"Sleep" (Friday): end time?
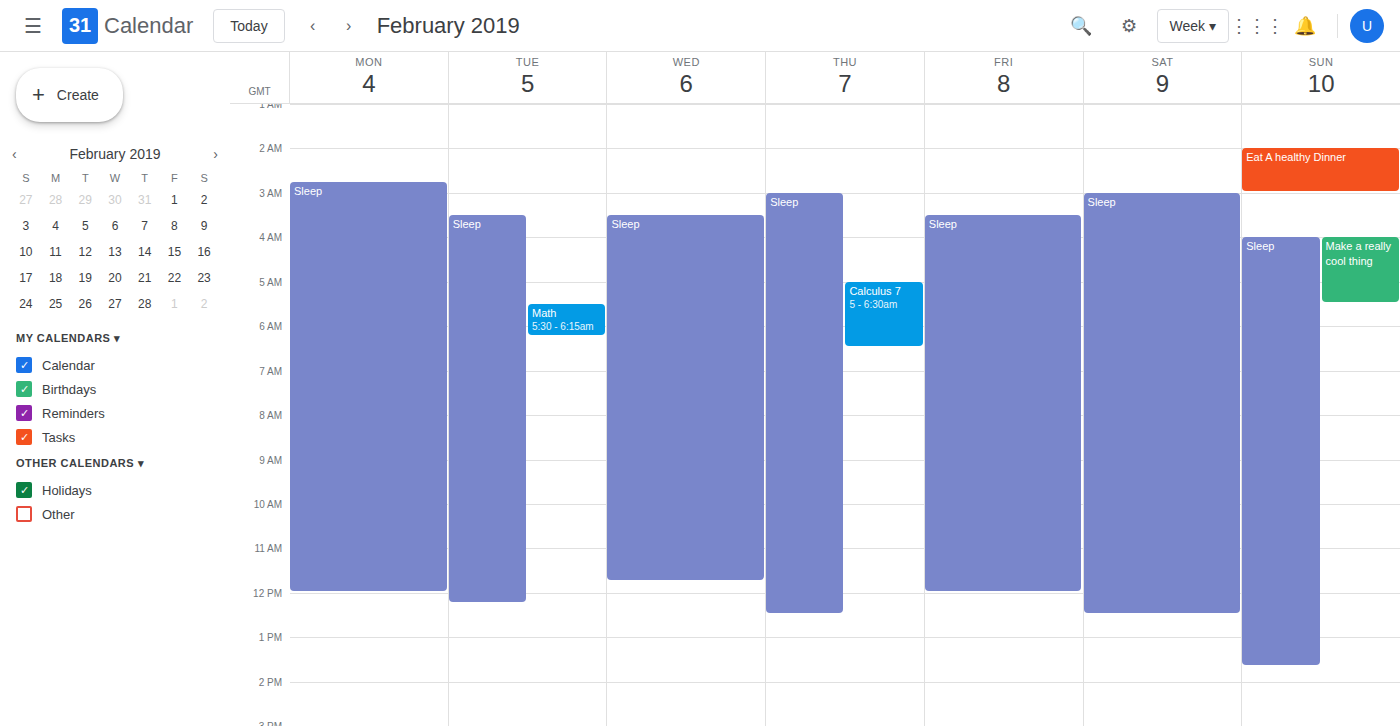
12:00 PM